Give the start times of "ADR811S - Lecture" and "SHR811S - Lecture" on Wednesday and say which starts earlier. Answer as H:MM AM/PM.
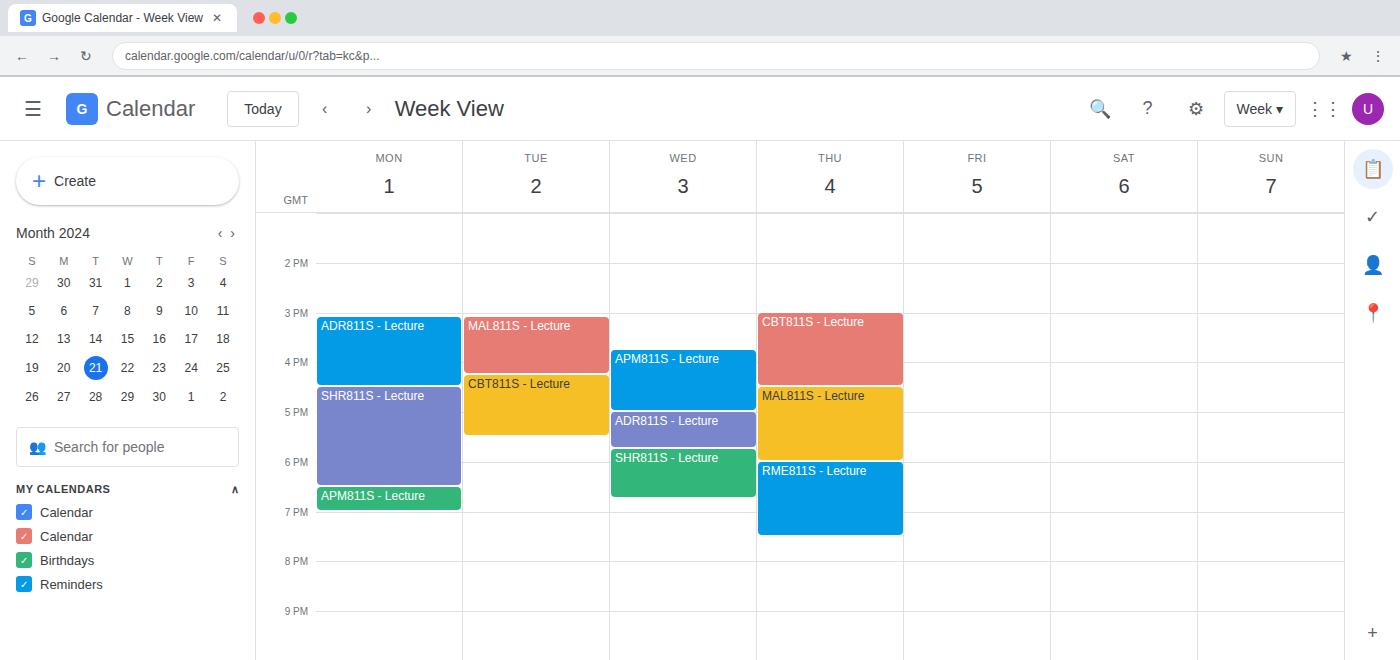
"ADR811S - Lecture" 5:00 PM; "SHR811S - Lecture" 5:45 PM.